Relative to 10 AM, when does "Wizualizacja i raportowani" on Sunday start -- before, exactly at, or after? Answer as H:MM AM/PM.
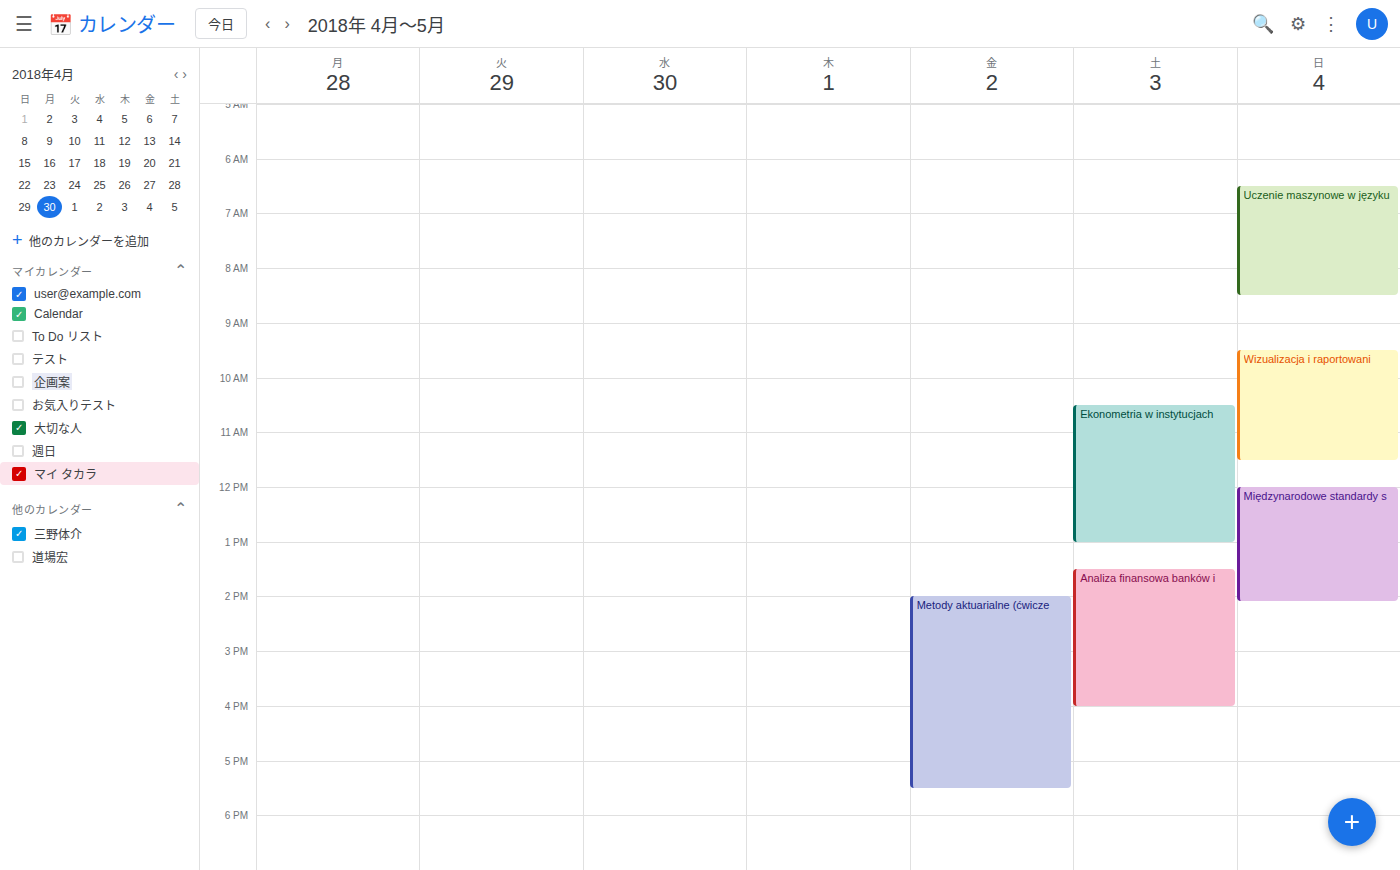
9:30 AM -- before 10 AM, 30 minutes above the 10 AM line.